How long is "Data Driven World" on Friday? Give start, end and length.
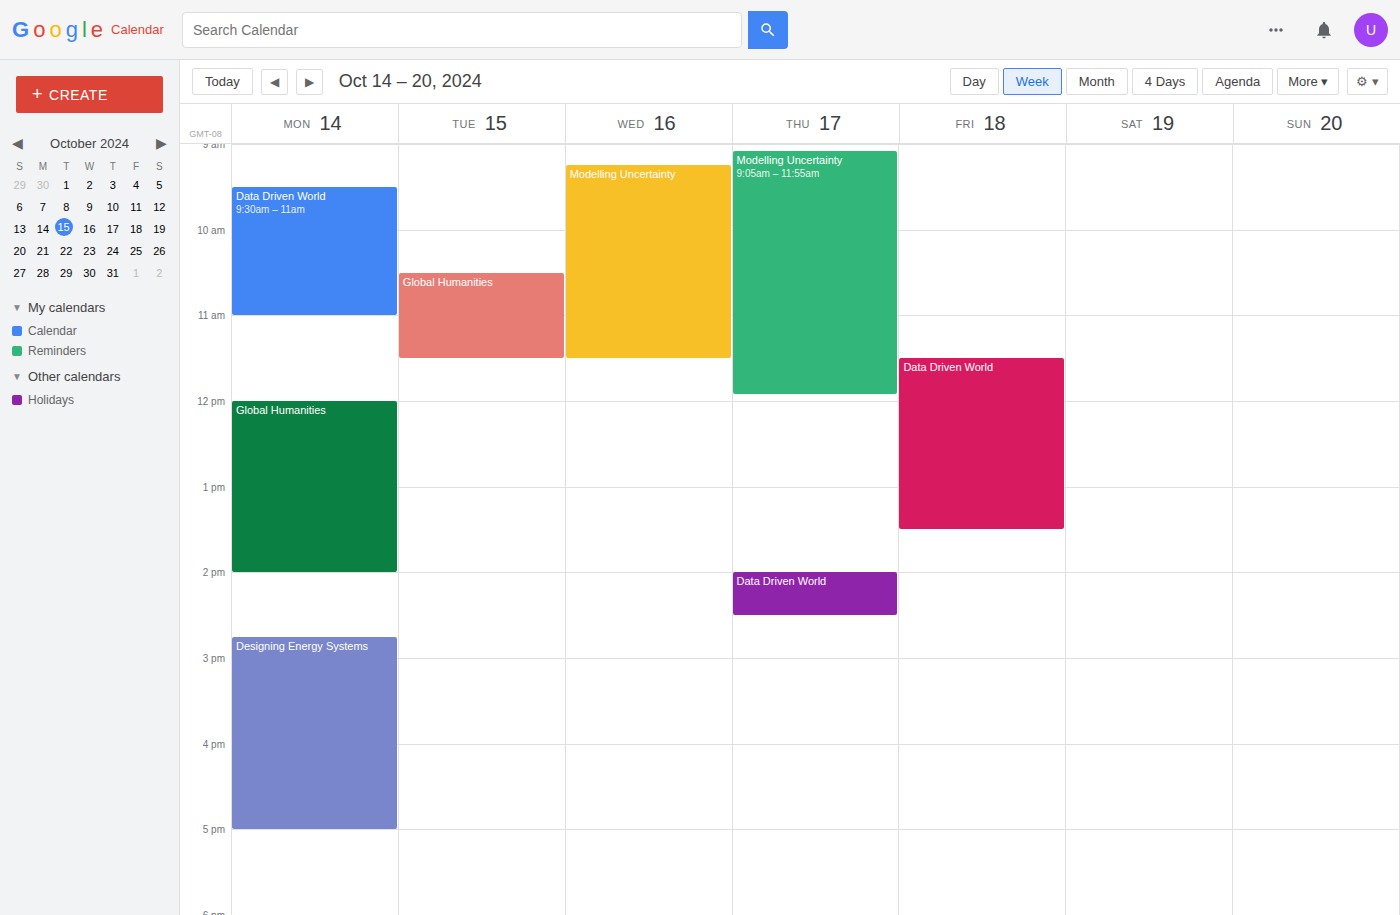
11:30 AM to 1:30 PM, 2 hours